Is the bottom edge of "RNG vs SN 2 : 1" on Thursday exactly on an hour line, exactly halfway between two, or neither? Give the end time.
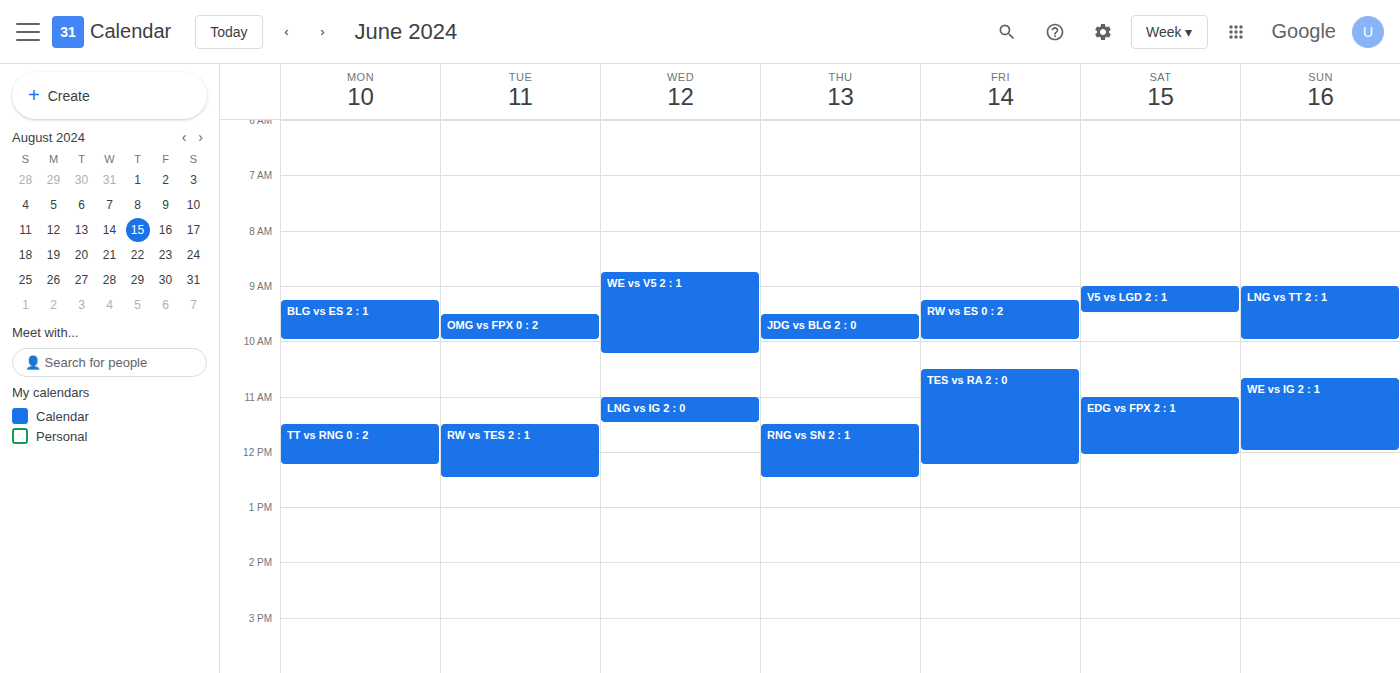
12:30 PM -- halfway between the 12 PM and 1 PM lines.